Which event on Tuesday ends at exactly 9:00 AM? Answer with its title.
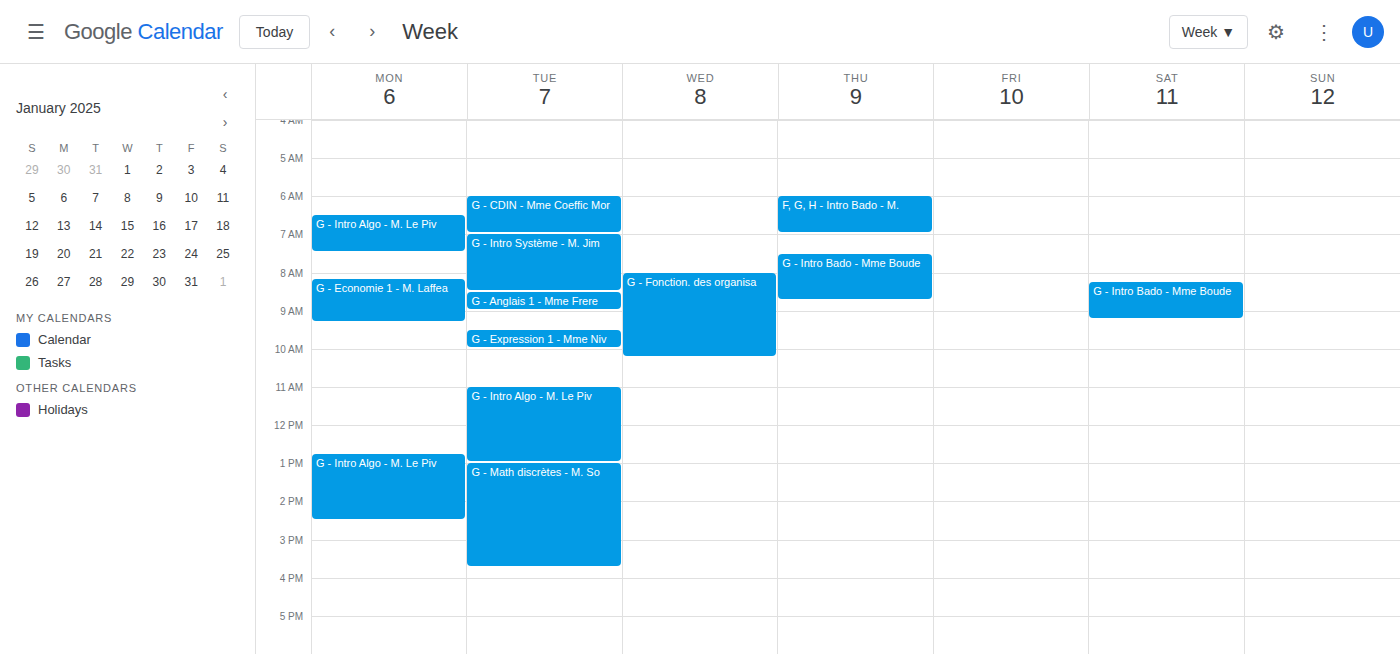
"G - Anglais 1 - Mme Frere"